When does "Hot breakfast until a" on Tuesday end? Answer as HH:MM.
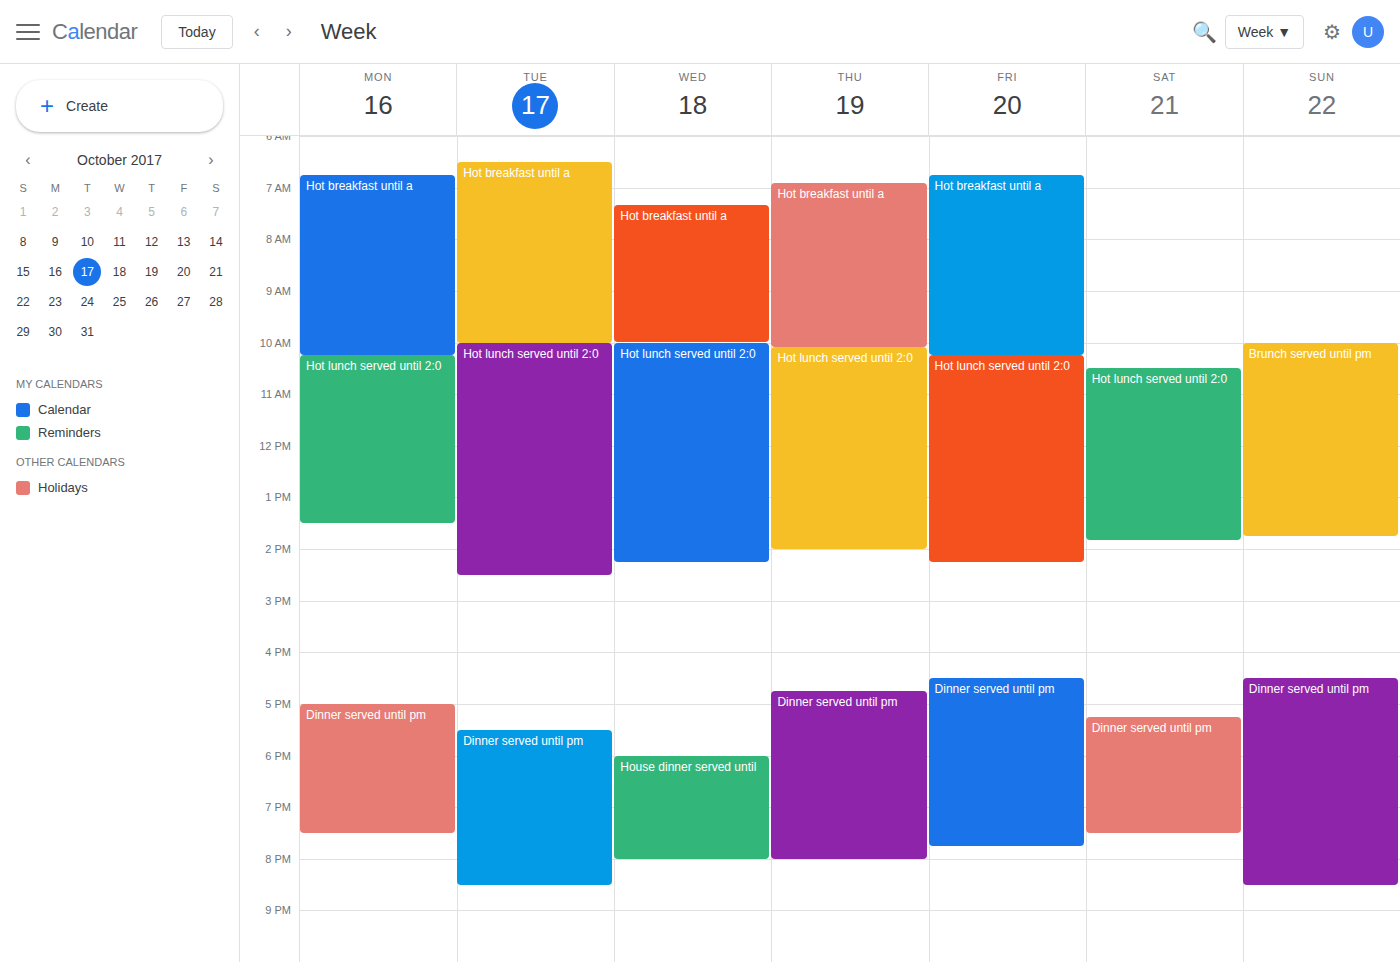
10:00